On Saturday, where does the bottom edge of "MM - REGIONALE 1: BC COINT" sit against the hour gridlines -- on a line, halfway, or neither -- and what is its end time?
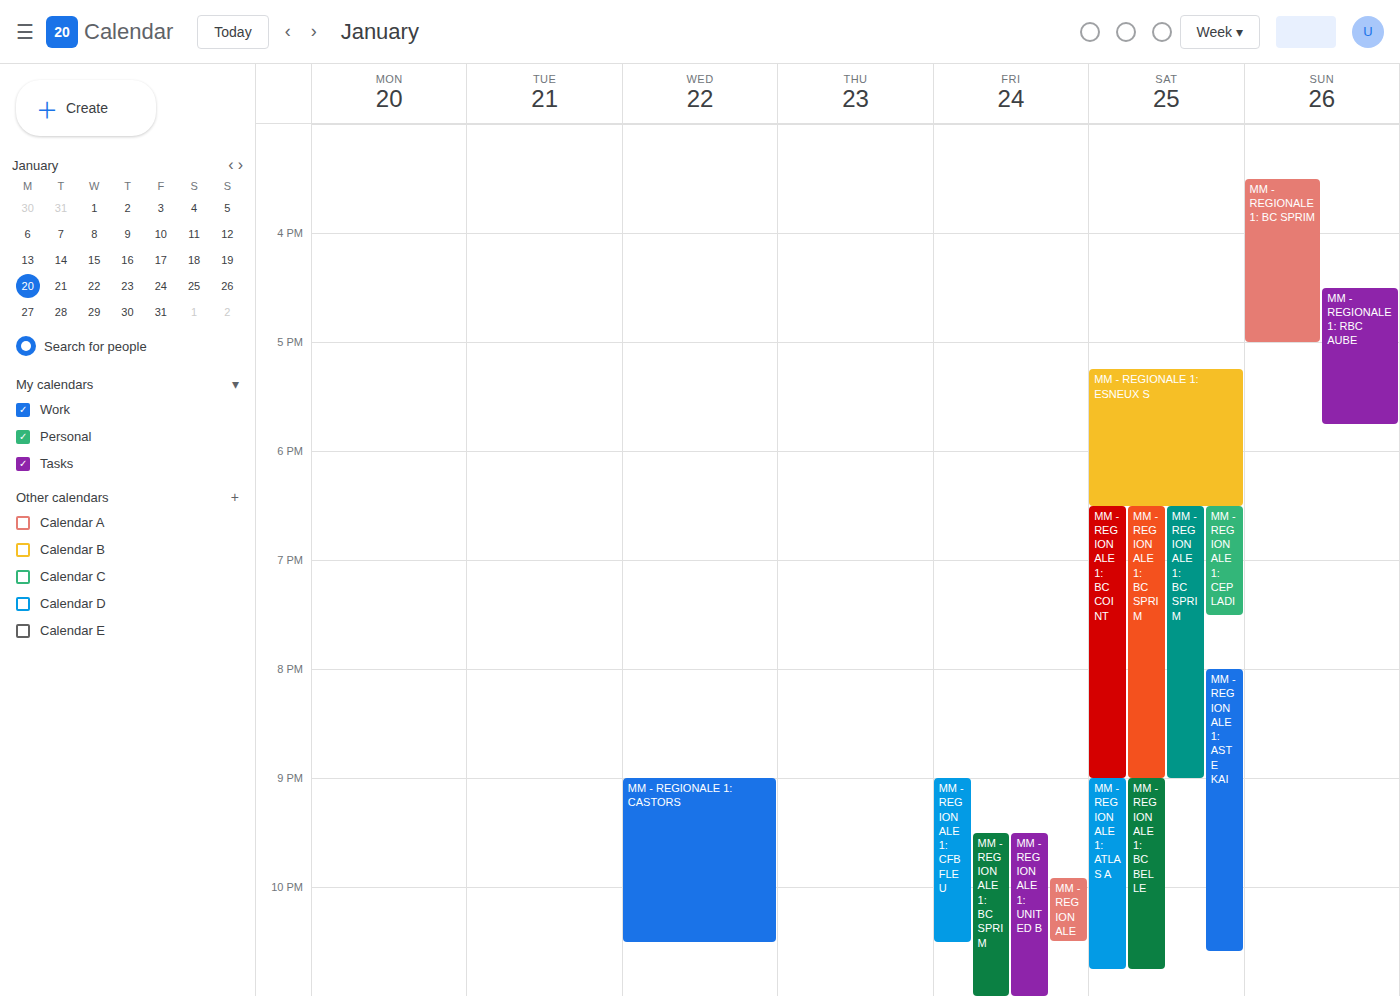
9:00 PM -- exactly on the 9 PM line.